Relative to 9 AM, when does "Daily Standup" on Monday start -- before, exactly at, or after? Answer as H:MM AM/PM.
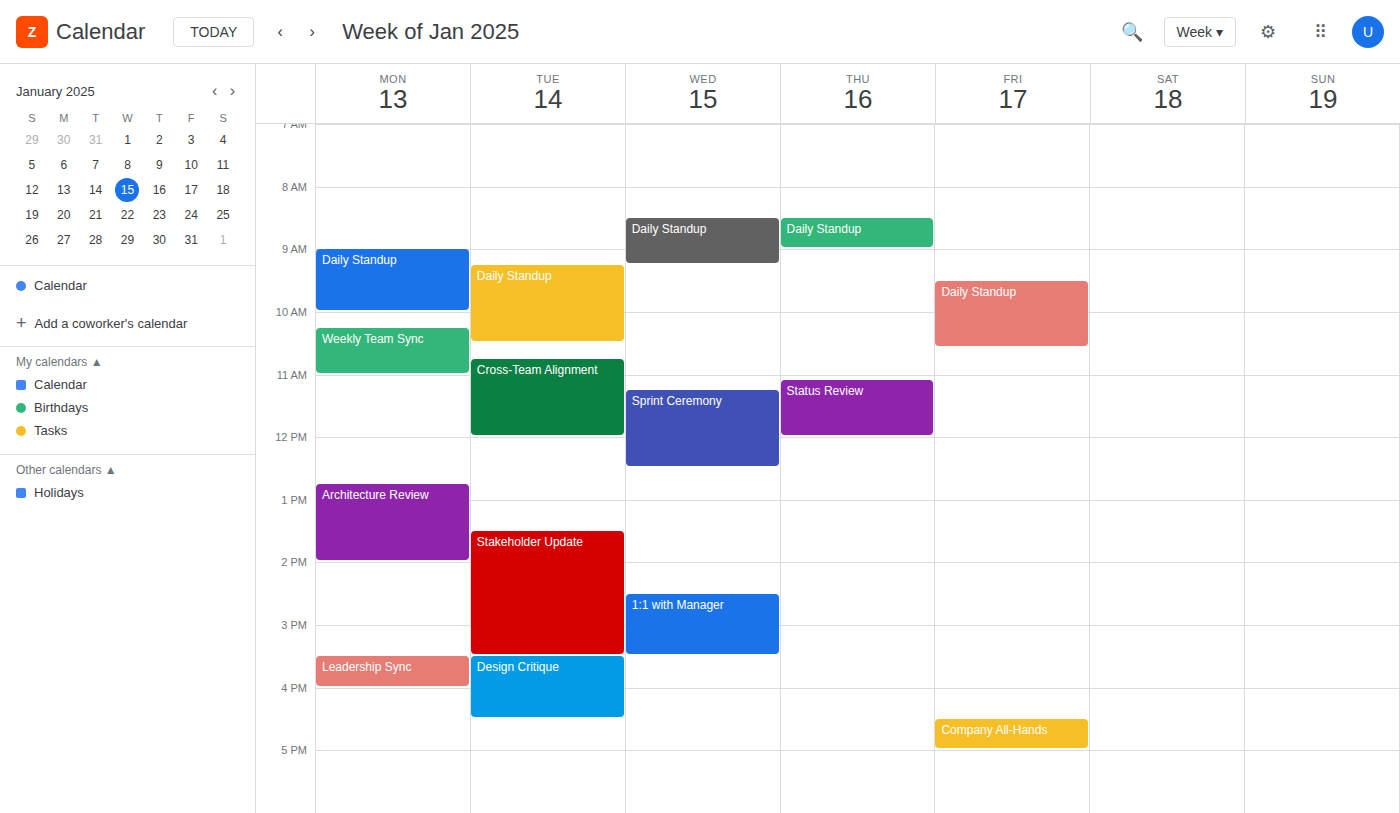
9:00 AM -- exactly at 9 AM, on the 9 AM line.